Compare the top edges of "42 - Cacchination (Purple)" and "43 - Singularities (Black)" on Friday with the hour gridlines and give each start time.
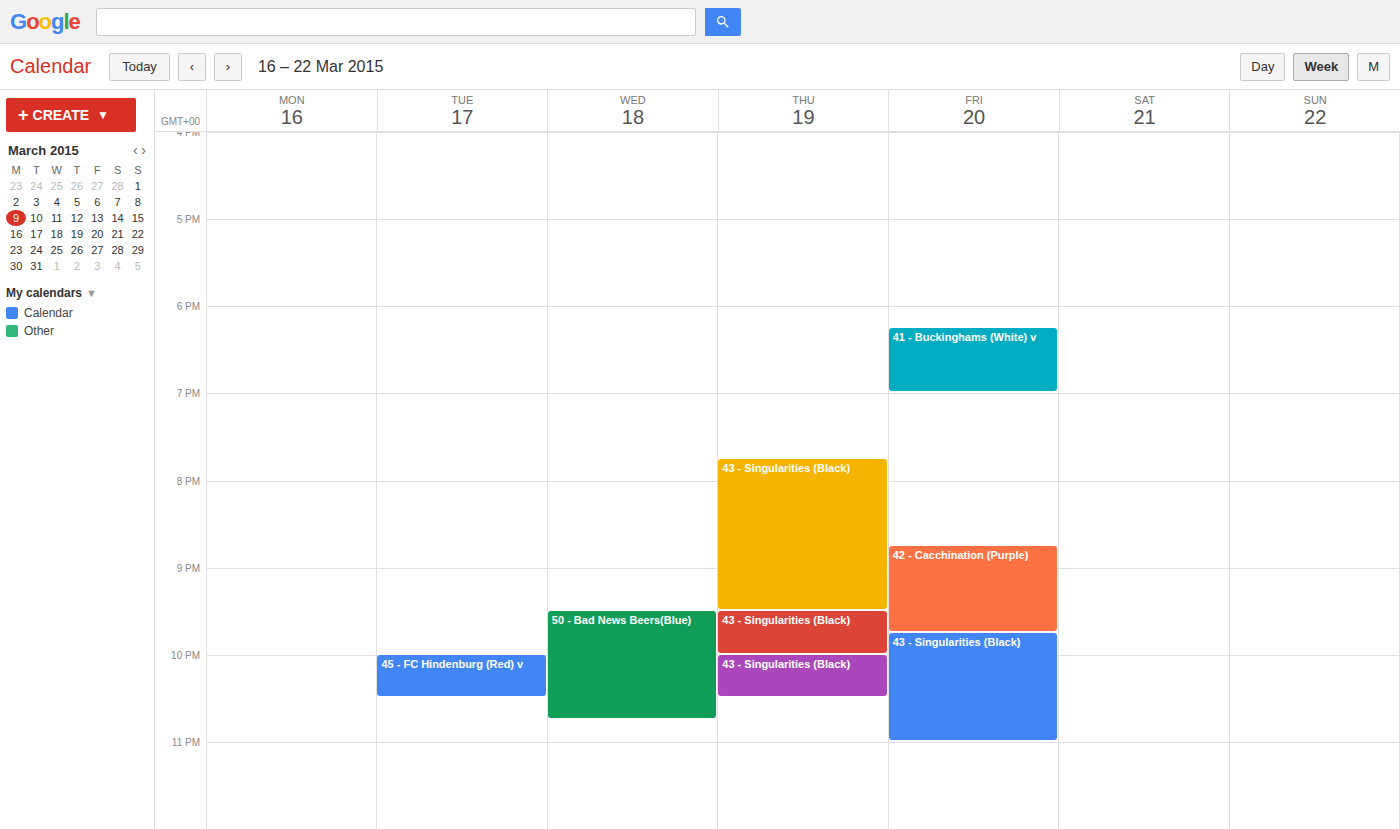
"42 - Cacchination (Purple)": 8:45 PM, neither: three quarters of the way from the 8 PM line to the 9 PM line. "43 - Singularities (Black)": 9:45 PM, neither: three quarters of the way from the 9 PM line to the 10 PM line.